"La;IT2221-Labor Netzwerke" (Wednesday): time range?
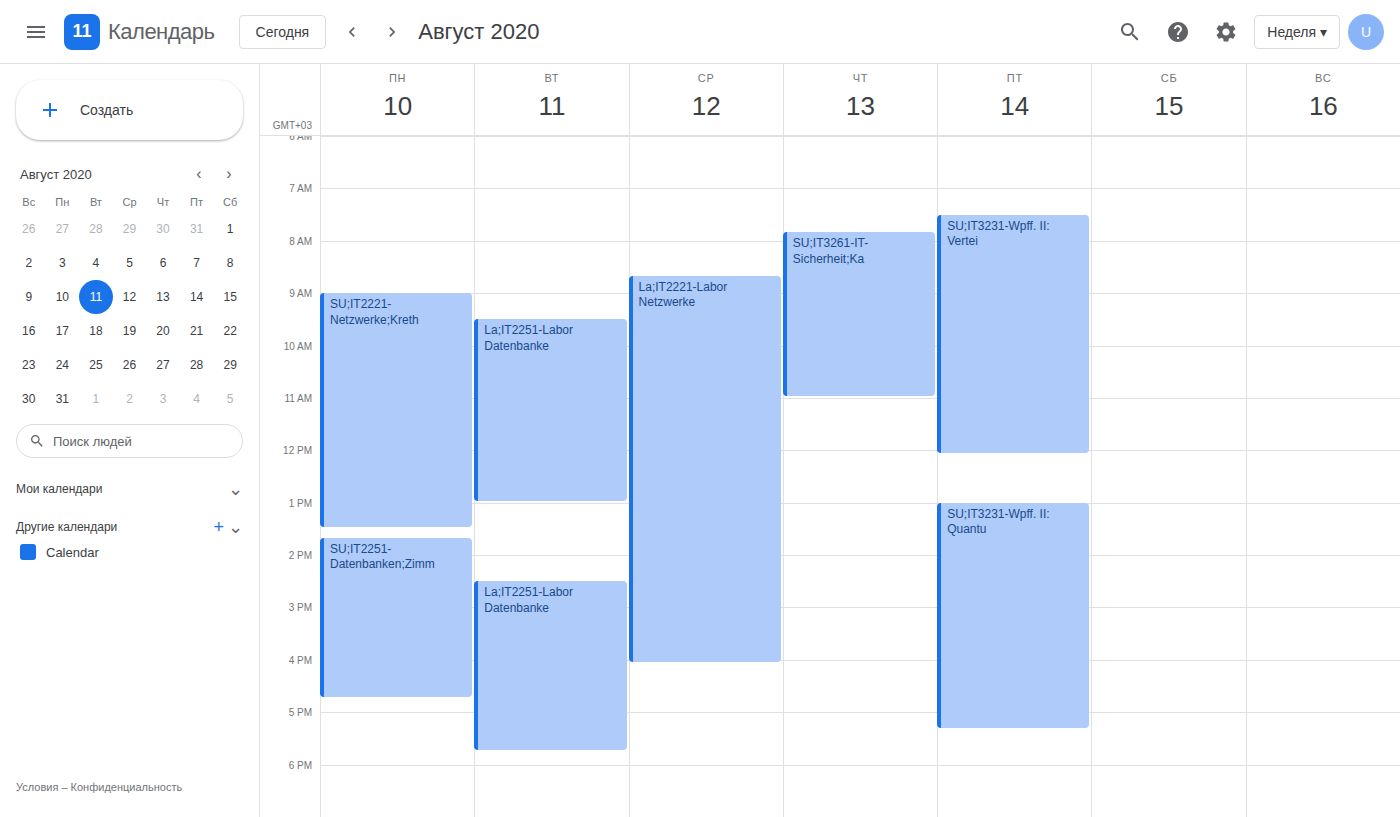
8:40 AM to 4:05 PM